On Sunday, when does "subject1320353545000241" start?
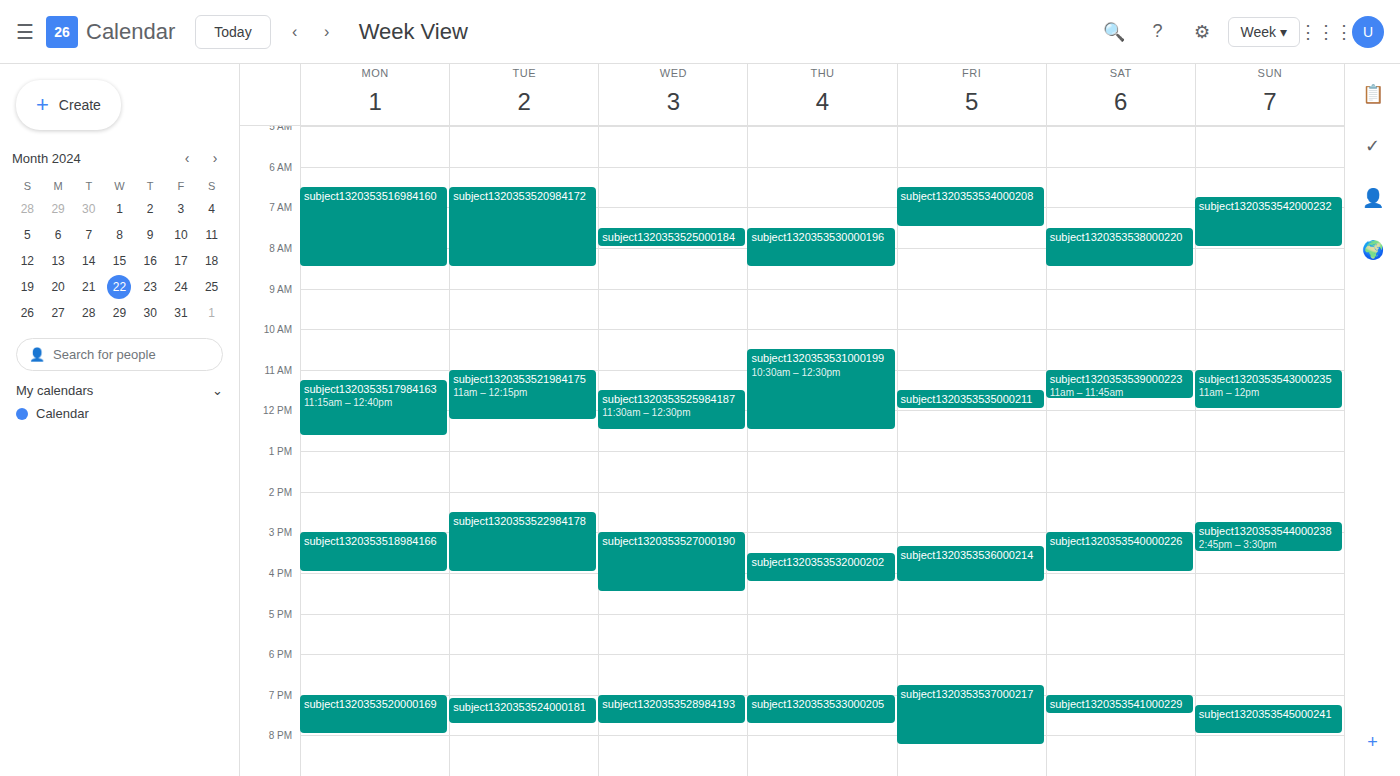
7:15 PM